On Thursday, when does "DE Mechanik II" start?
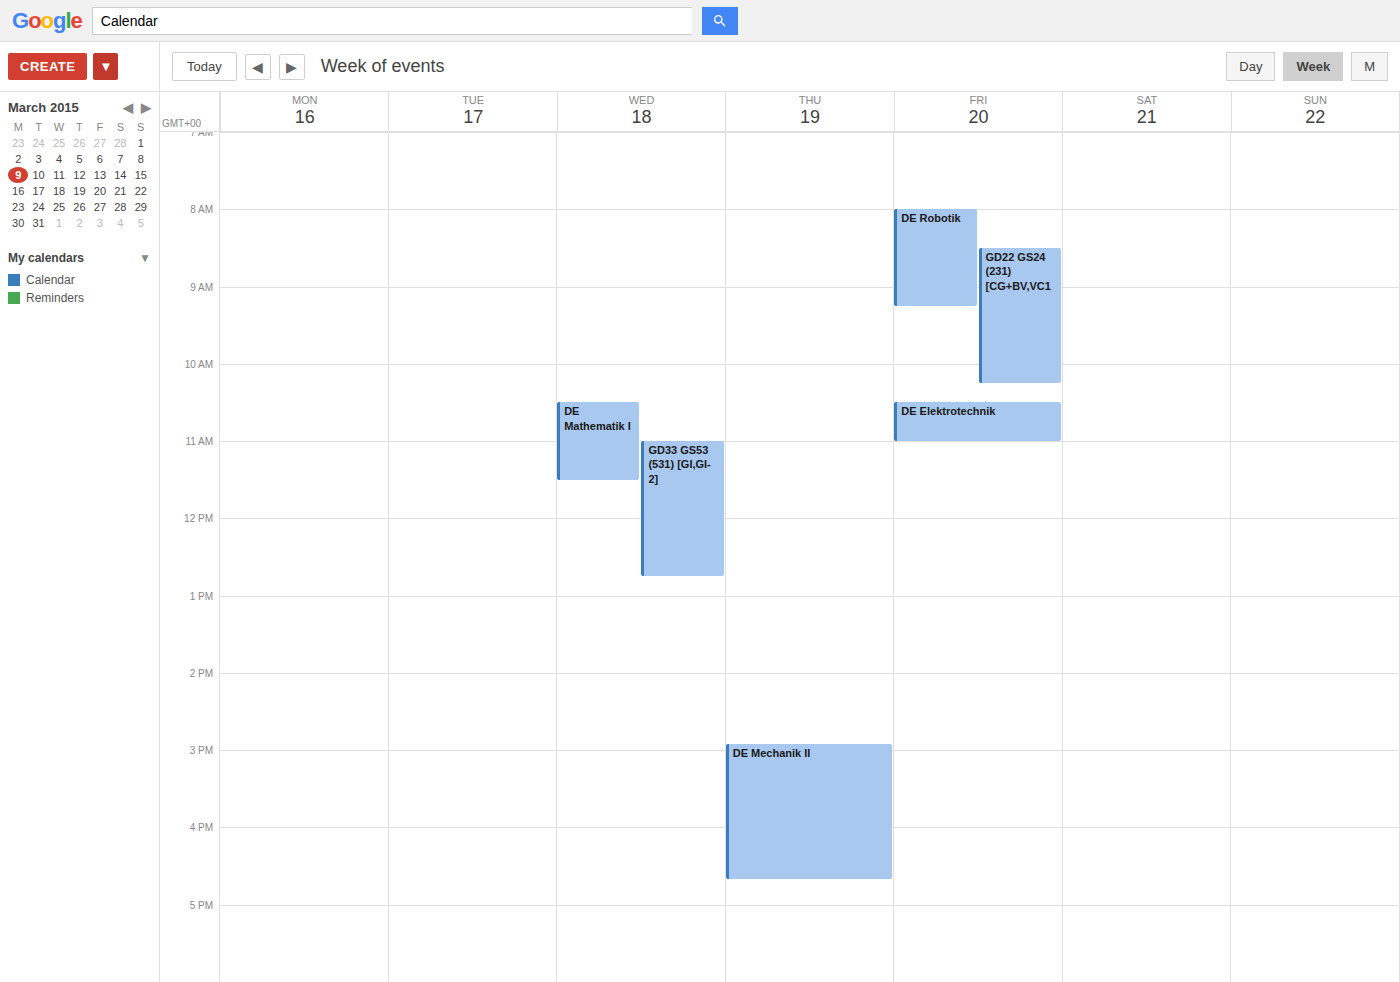
2:55 PM